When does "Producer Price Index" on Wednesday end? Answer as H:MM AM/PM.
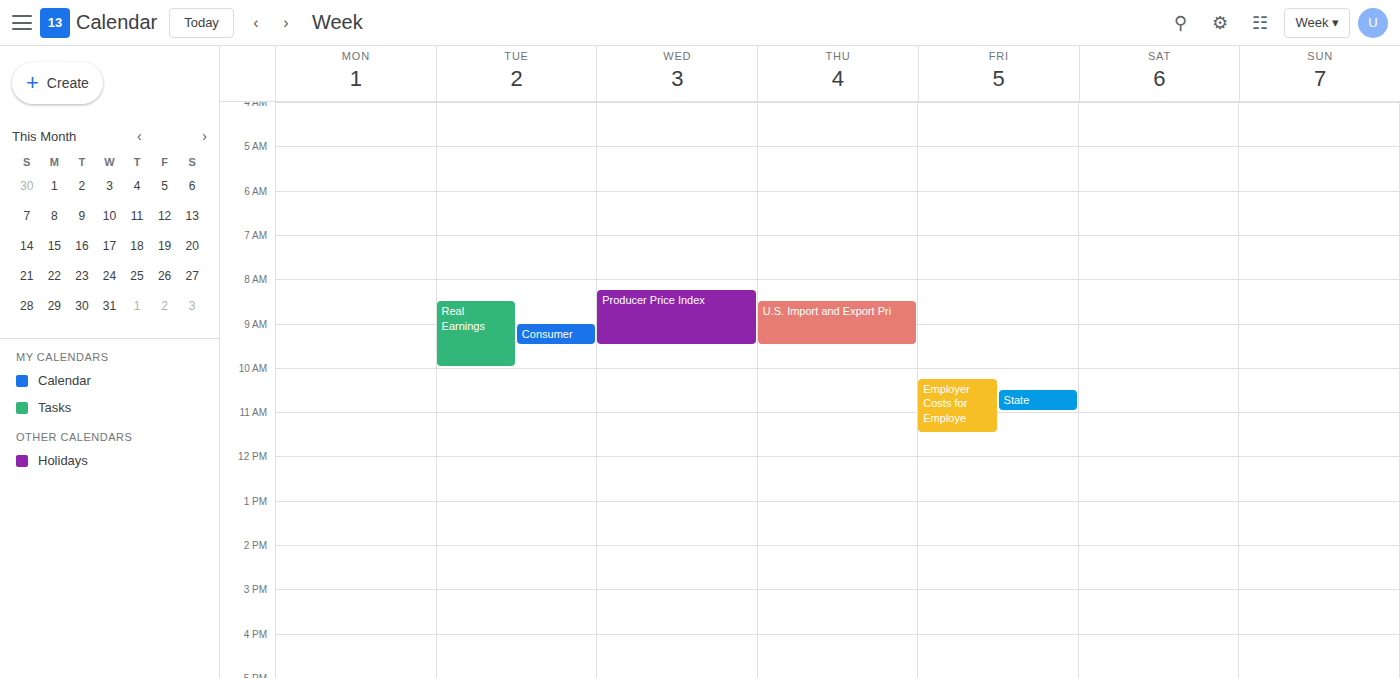
9:30 AM